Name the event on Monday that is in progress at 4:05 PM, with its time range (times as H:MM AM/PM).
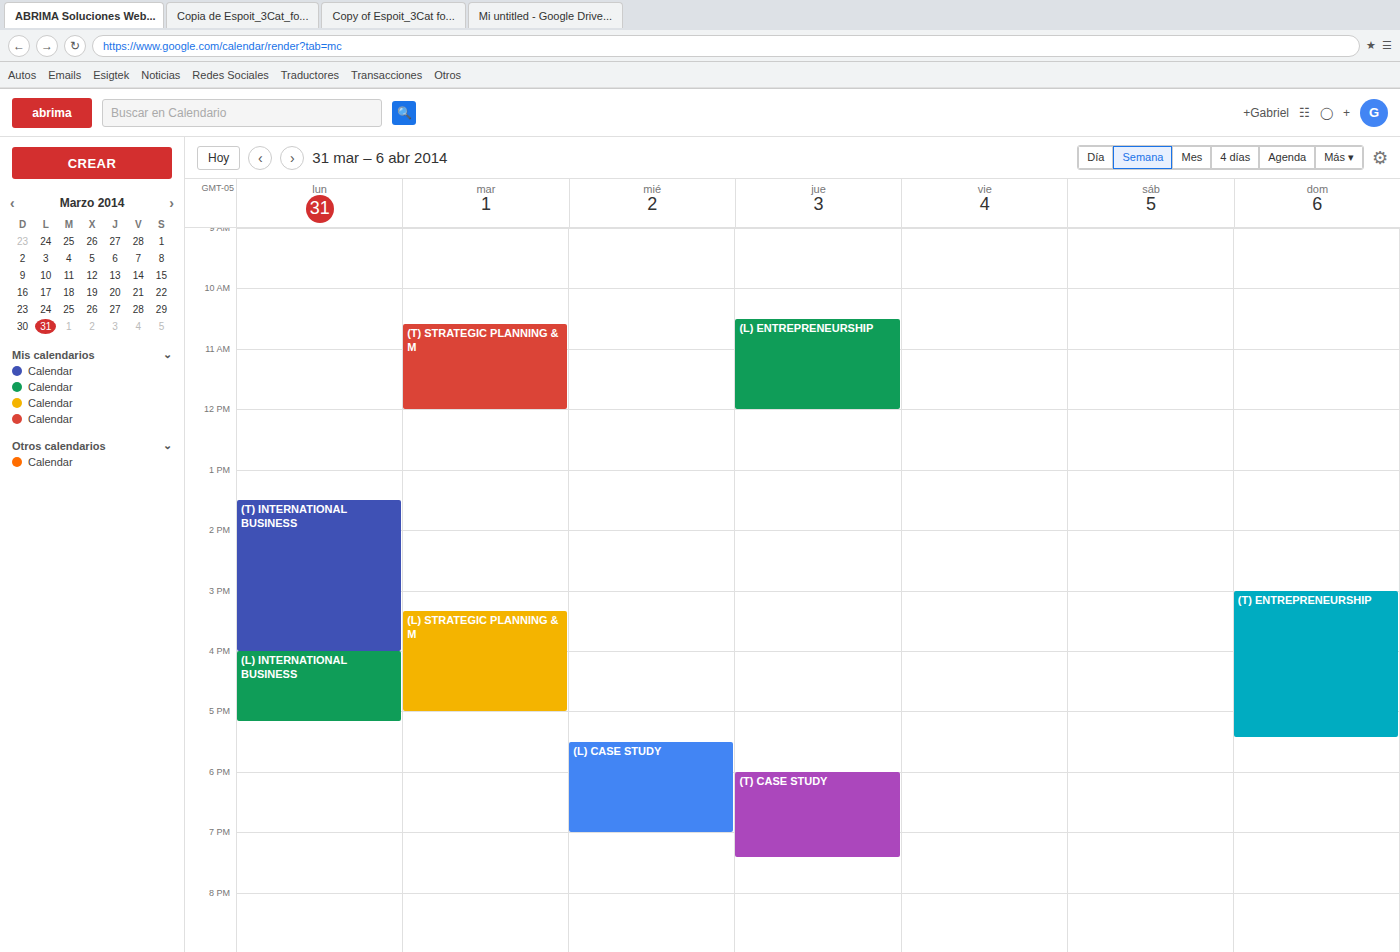
"(L) INTERNATIONAL BUSINESS", 4:00 PM to 5:10 PM